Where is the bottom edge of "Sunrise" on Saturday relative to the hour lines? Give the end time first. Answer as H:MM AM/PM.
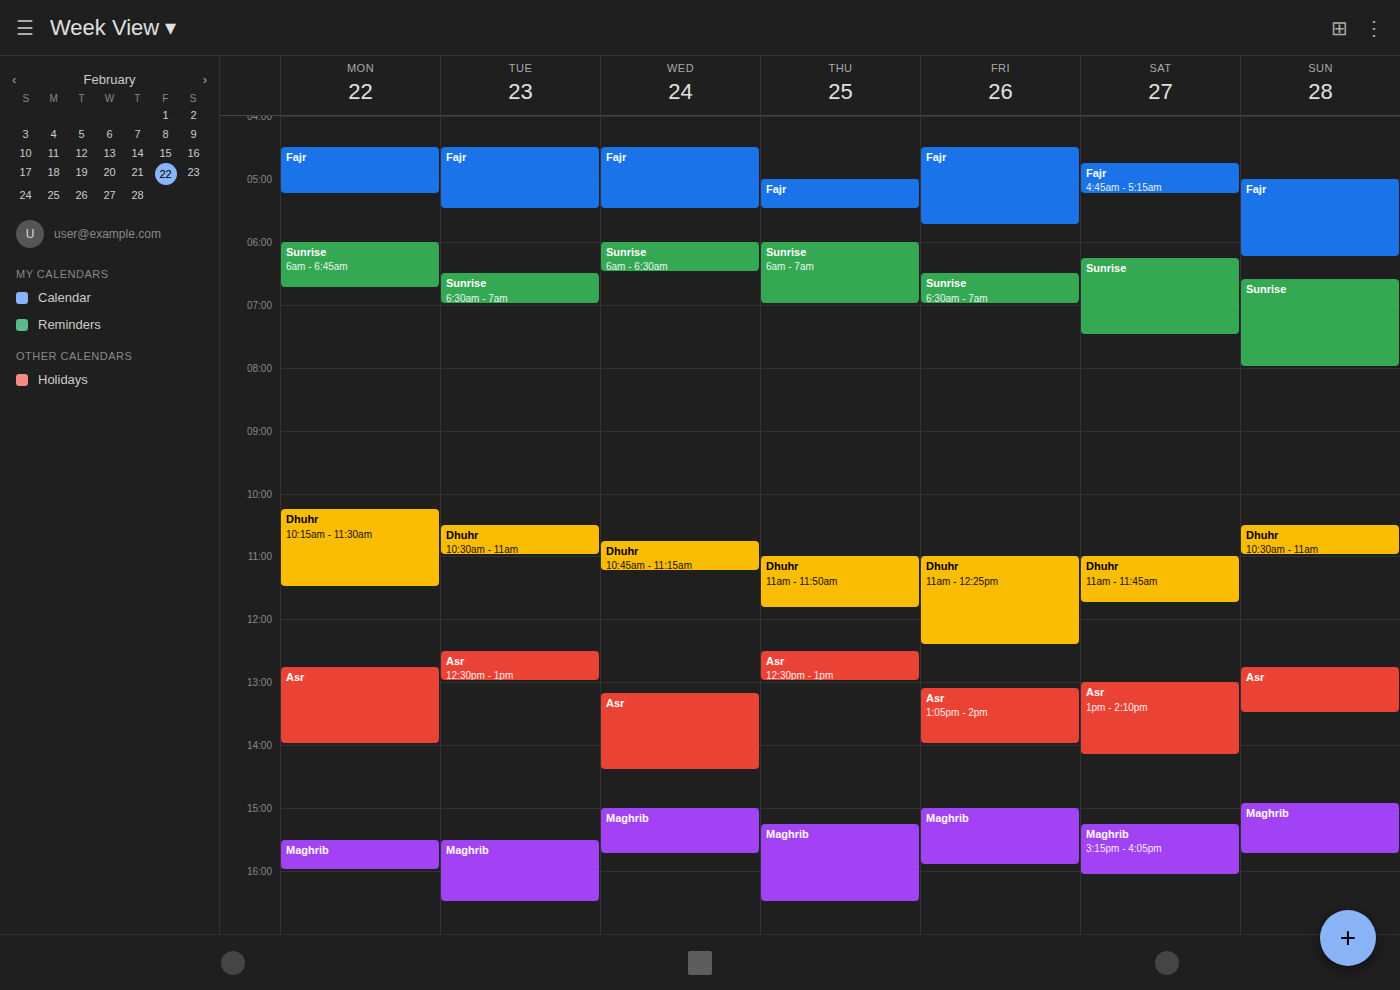
7:30 AM -- halfway between the 7 AM and 8 AM lines.